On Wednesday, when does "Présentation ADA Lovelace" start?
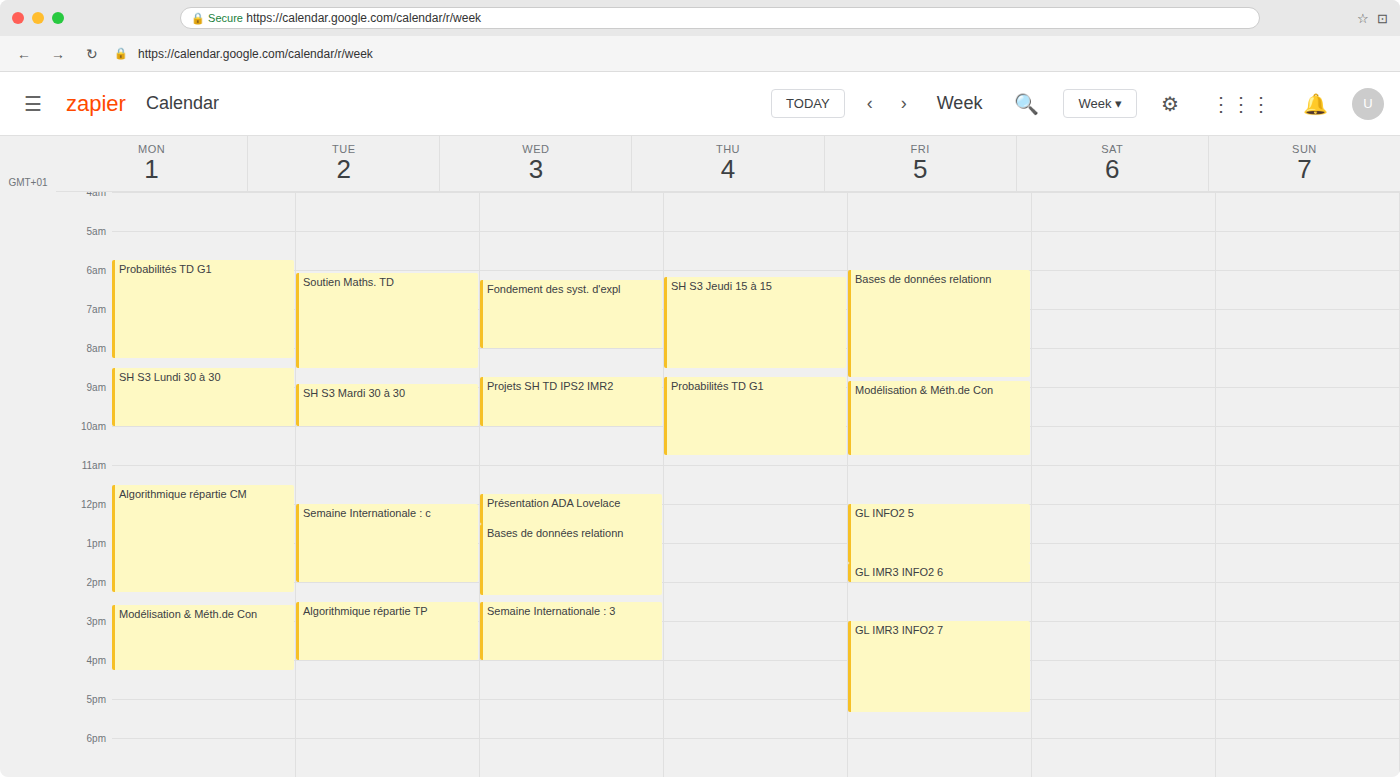
11:45 AM